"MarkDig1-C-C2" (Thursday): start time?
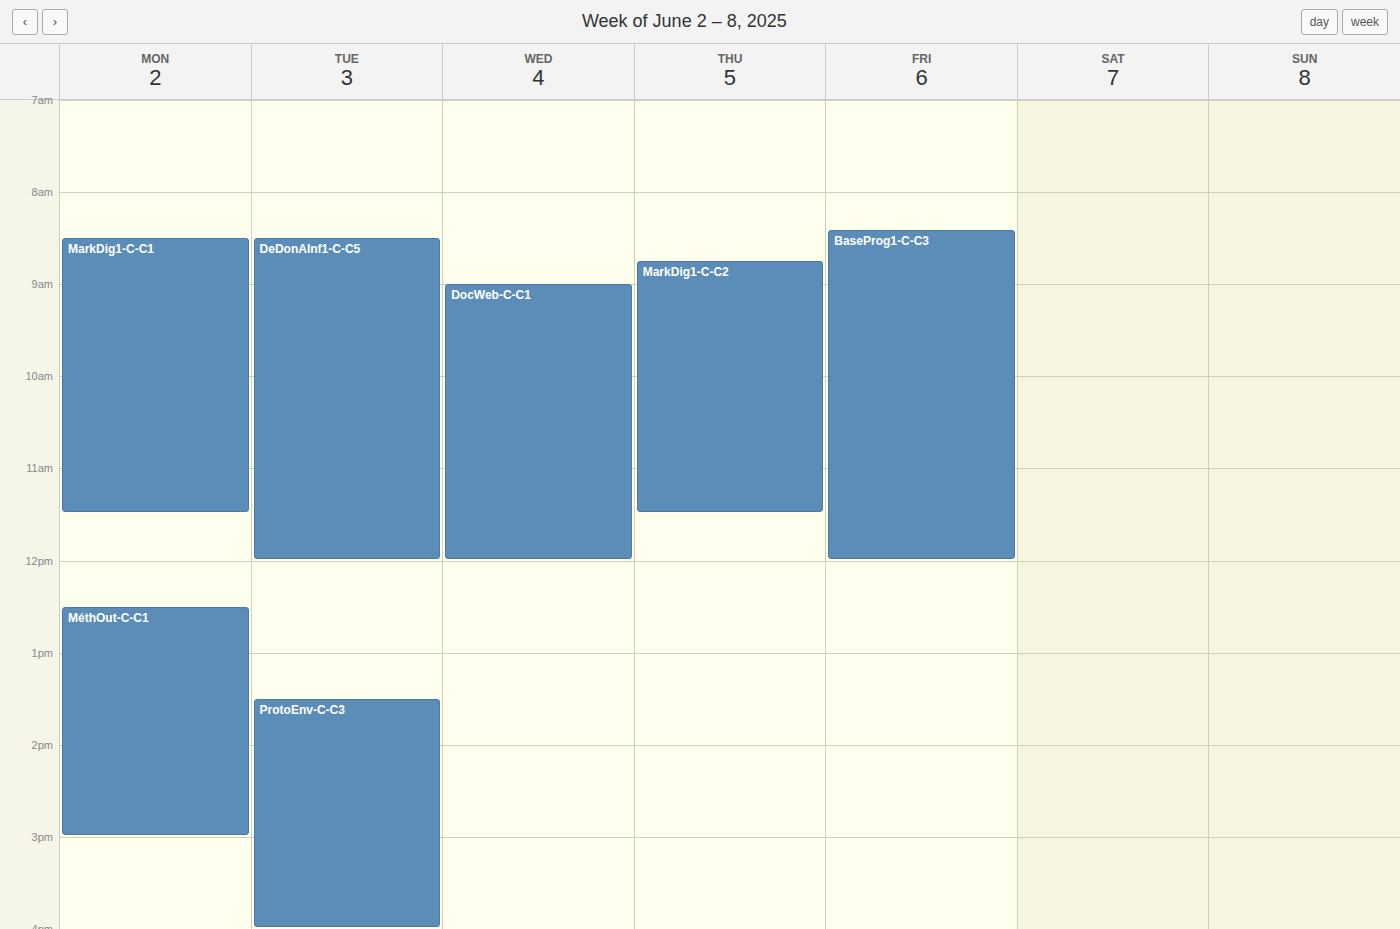
8:45 AM